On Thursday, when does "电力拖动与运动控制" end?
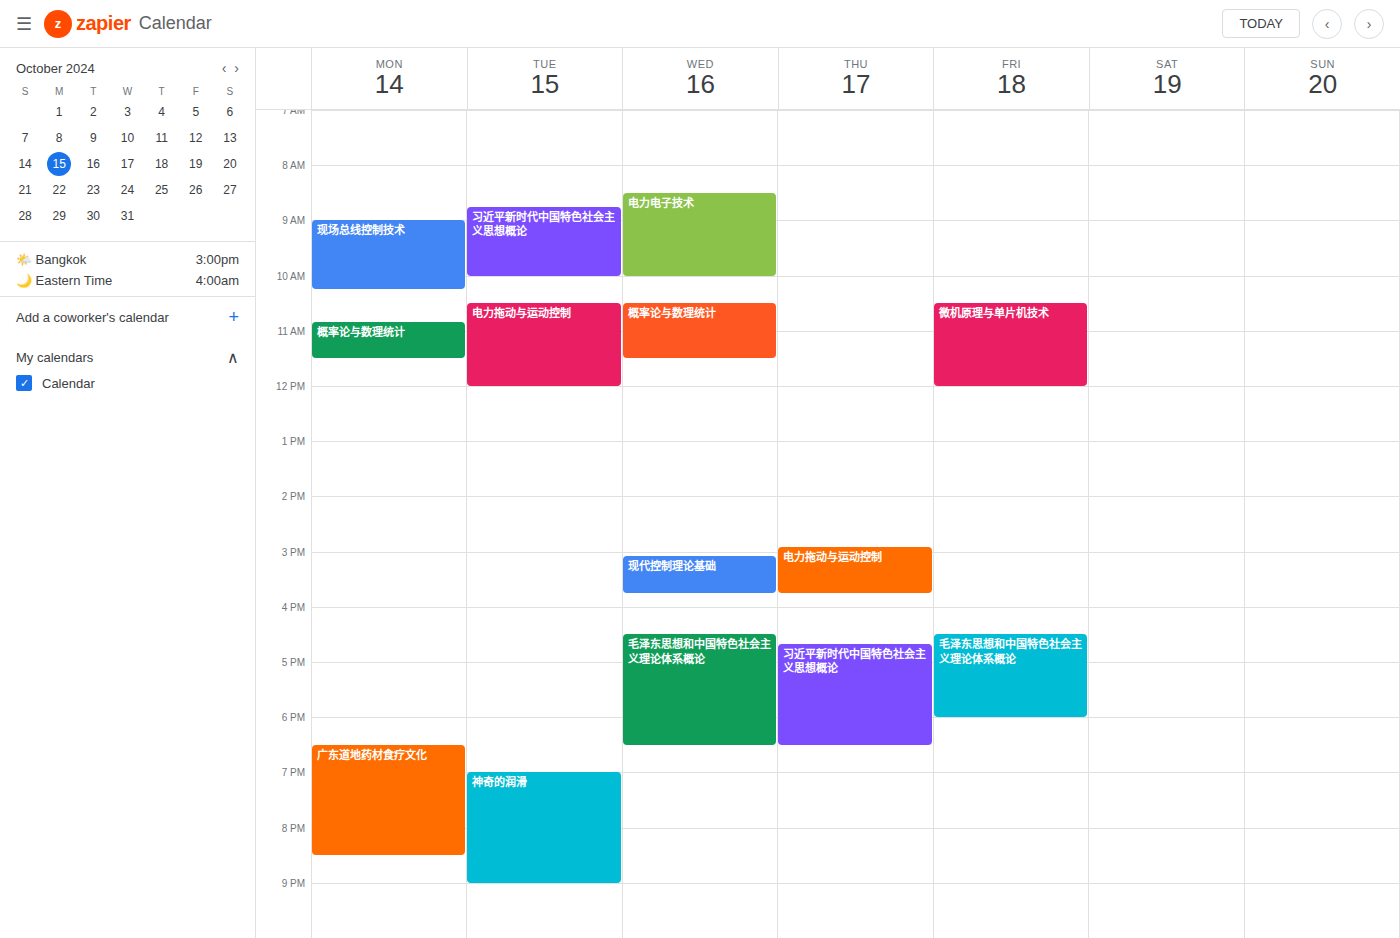
3:45 PM